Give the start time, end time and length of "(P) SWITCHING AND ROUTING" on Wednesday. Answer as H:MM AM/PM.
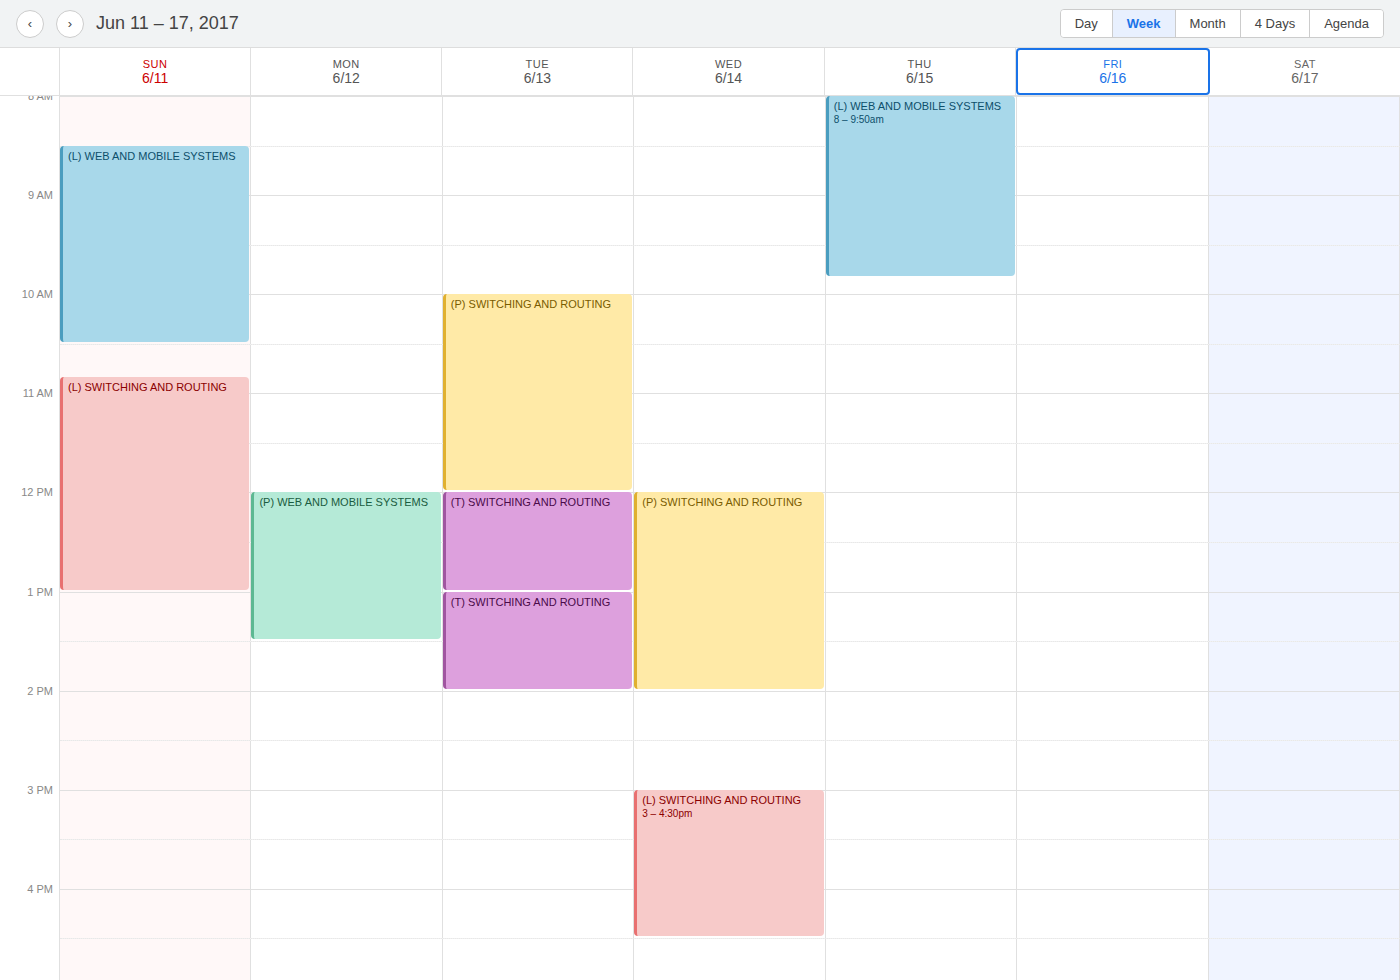
12:00 PM to 2:00 PM, 2 hours